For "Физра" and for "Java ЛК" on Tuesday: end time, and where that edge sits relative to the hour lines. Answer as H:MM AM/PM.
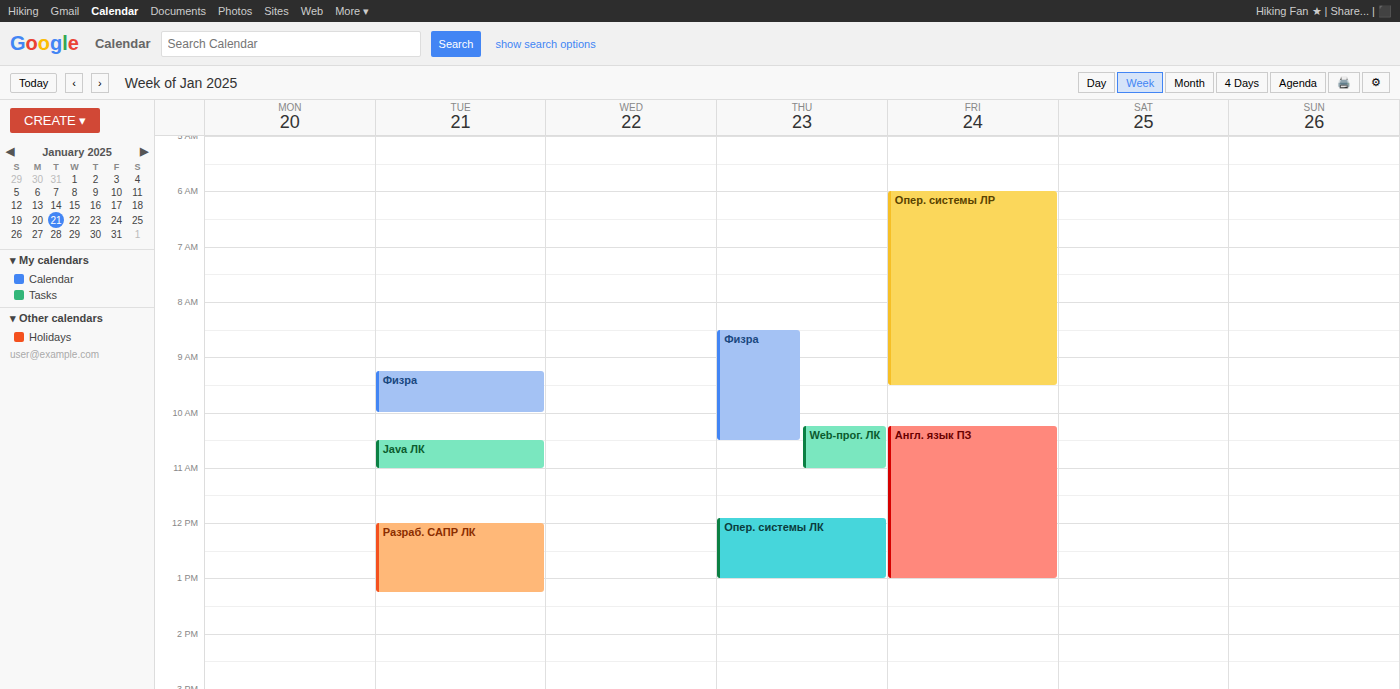
"Физра": 10:00 AM, exactly on the 10 AM line. "Java ЛК": 11:00 AM, exactly on the 11 AM line.